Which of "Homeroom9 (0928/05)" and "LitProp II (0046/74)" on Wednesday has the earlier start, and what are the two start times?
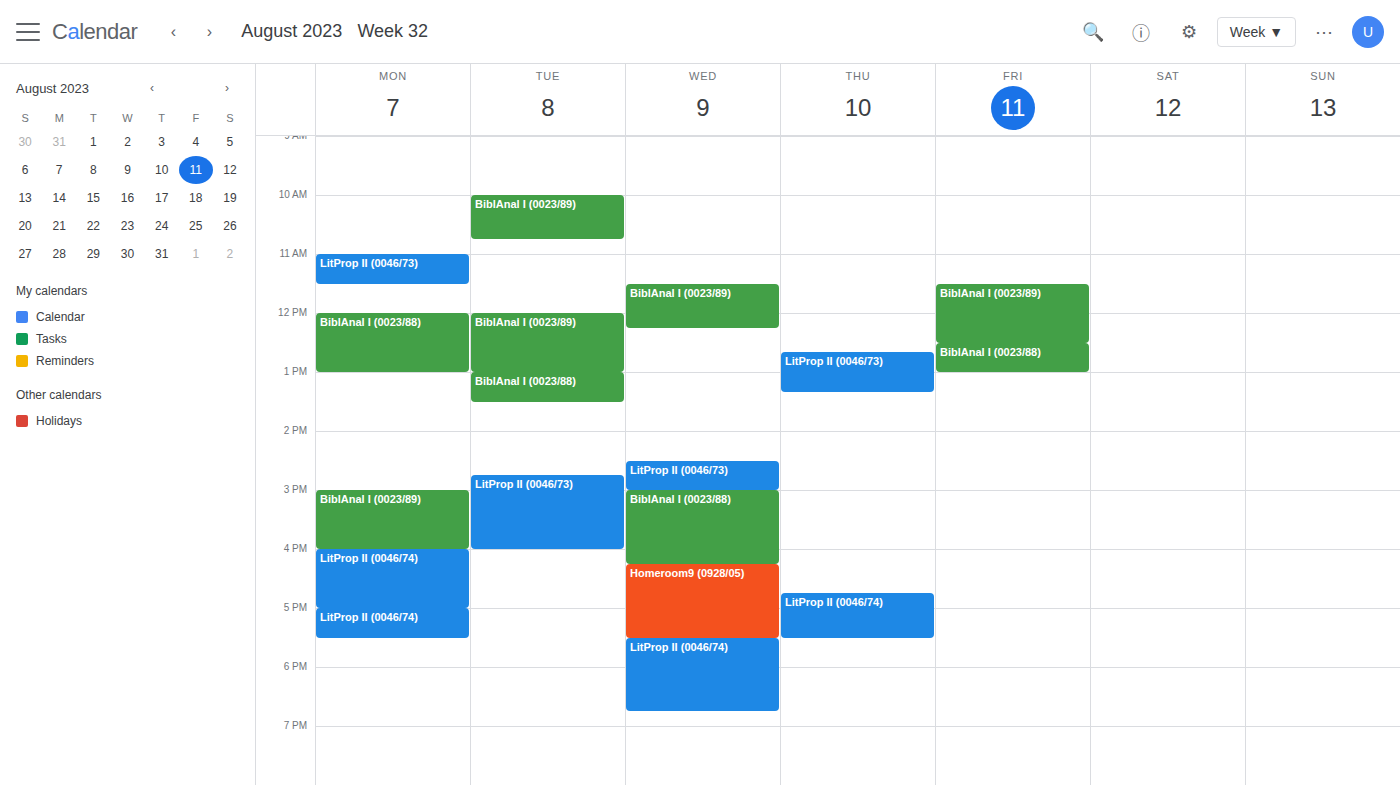
"Homeroom9 (0928/05)" 4:15 PM; "LitProp II (0046/74)" 5:30 PM.